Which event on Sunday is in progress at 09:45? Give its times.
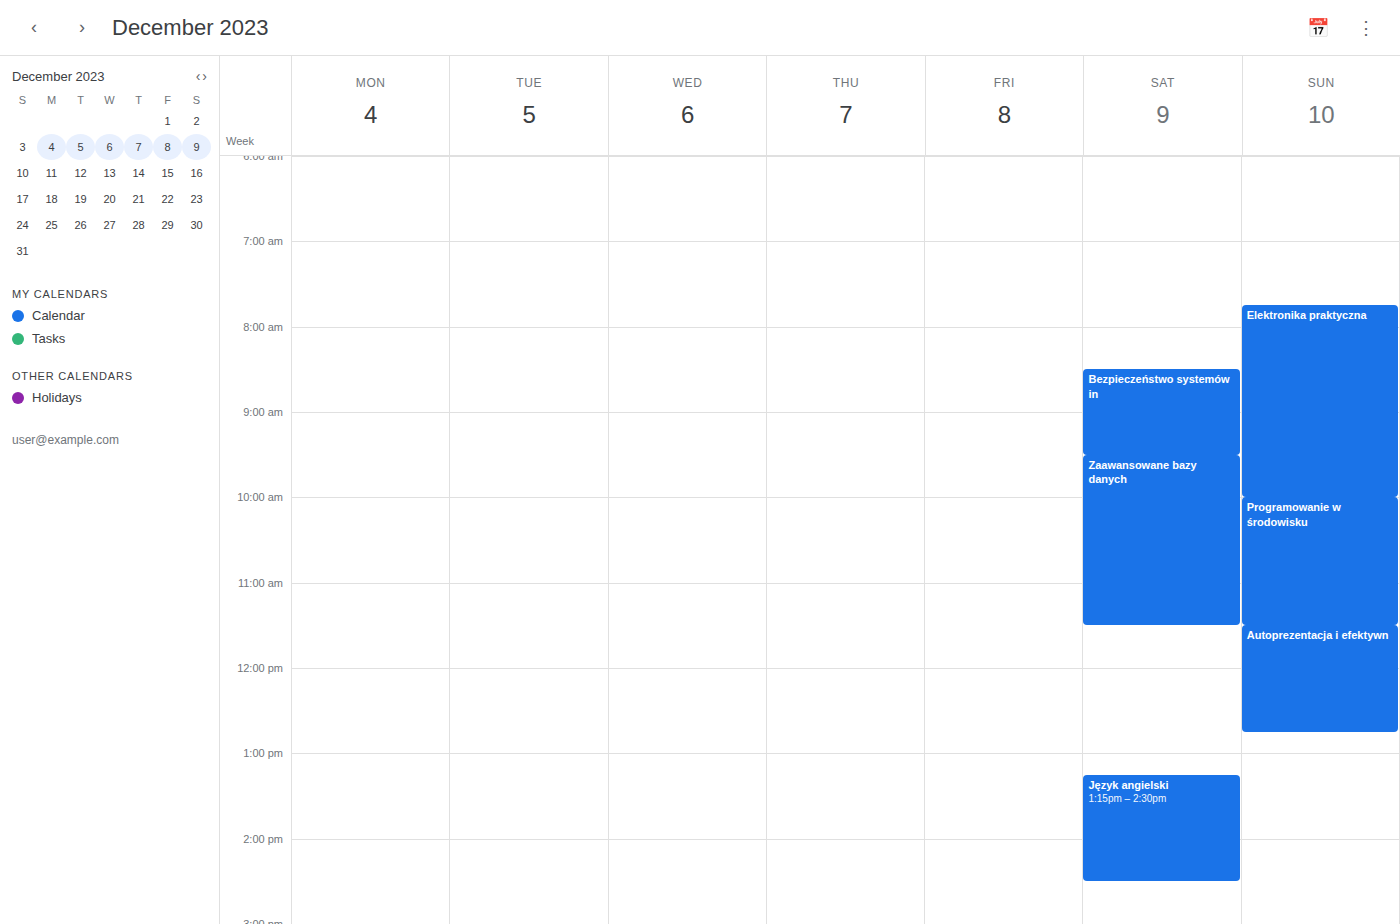
"Elektronika praktyczna", 07:45 to 10:00